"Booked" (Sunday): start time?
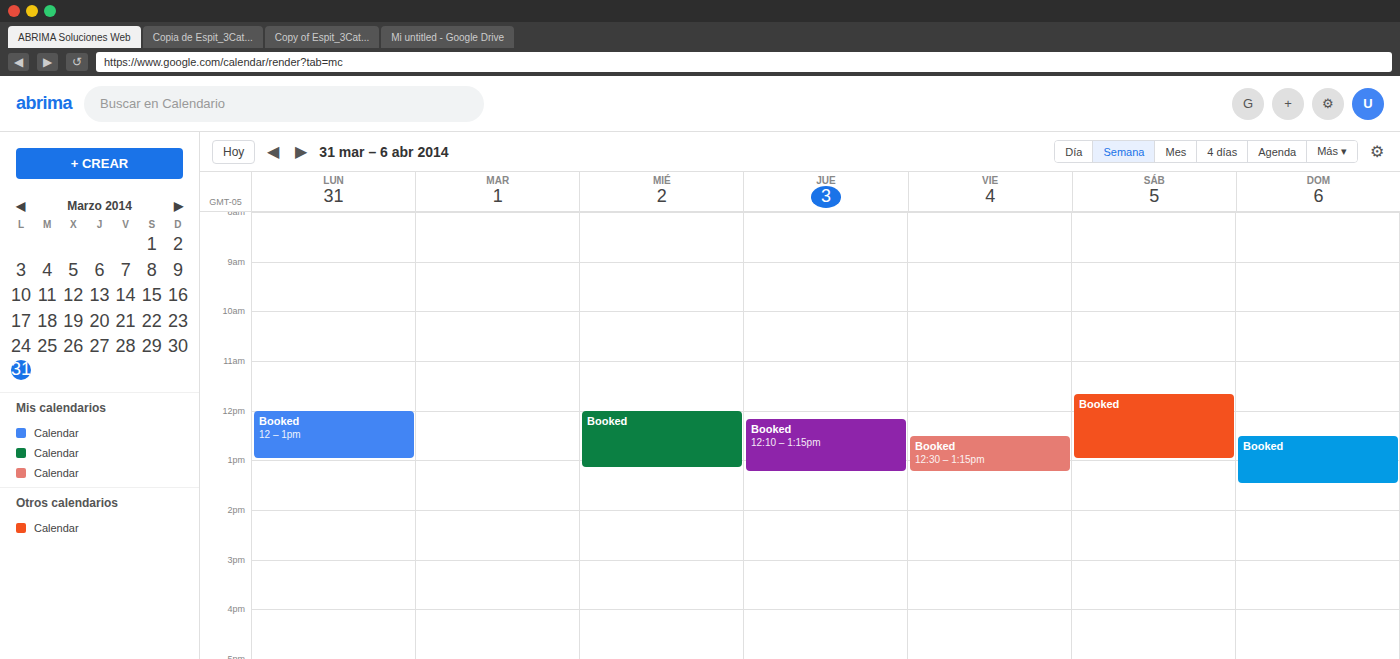
12:30 PM